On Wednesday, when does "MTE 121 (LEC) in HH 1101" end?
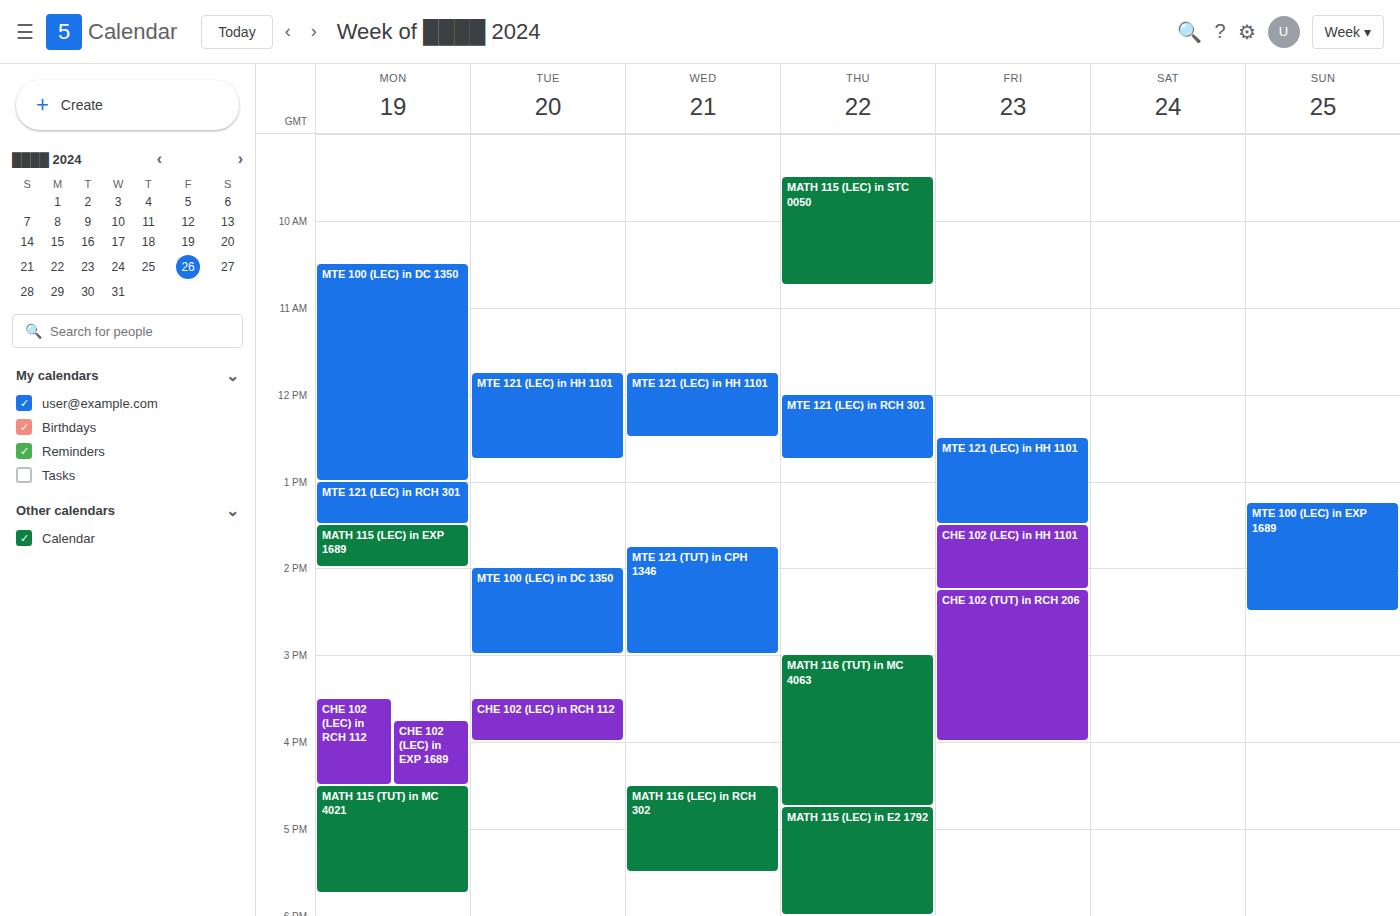
12:30 PM